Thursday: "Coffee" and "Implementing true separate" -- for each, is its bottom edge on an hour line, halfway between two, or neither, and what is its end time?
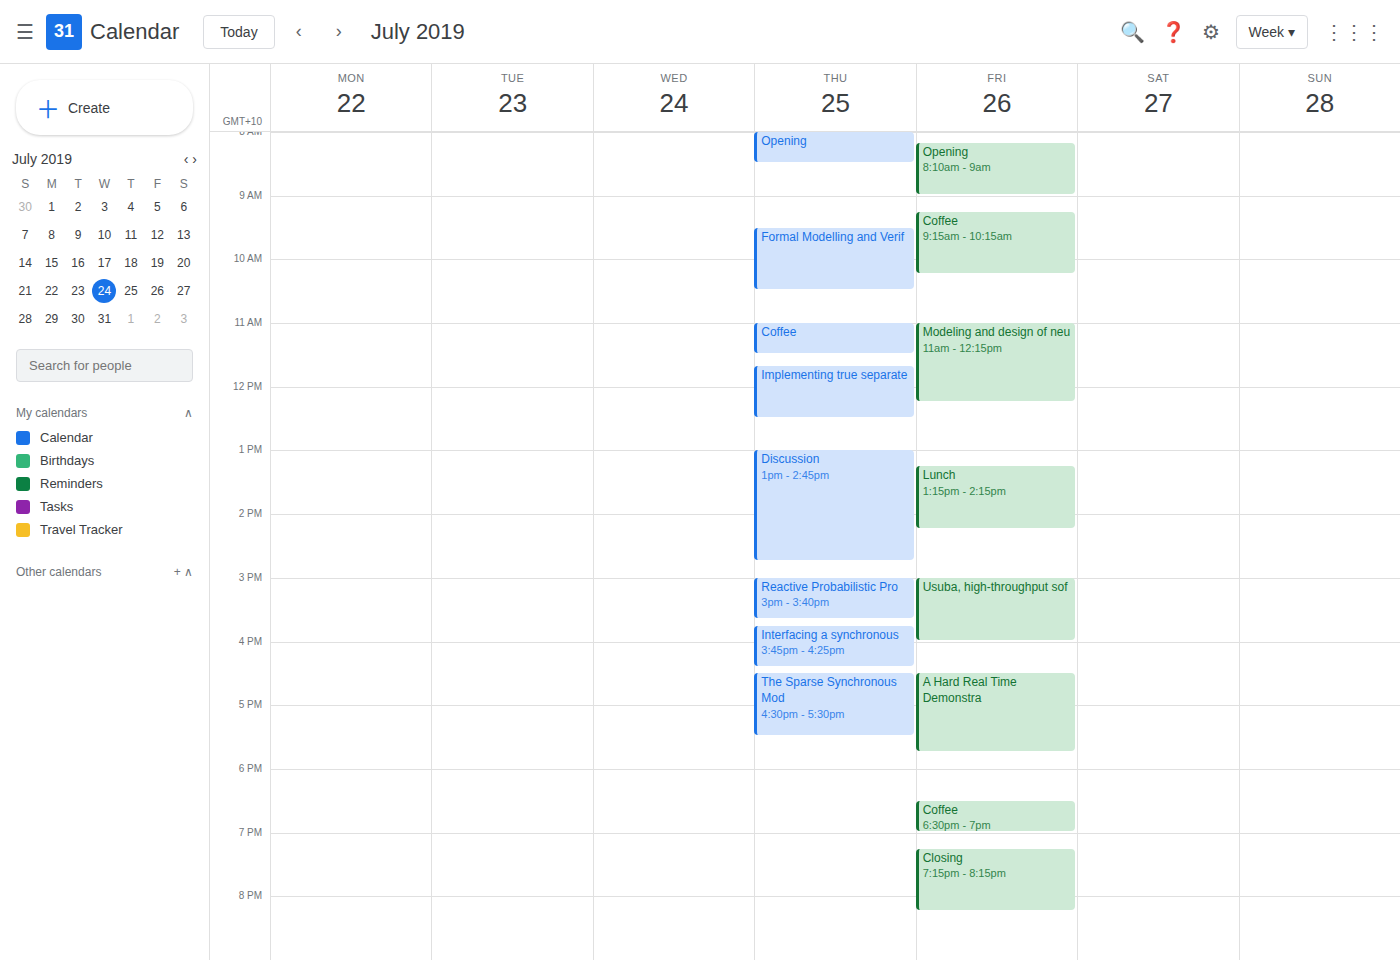
"Coffee": 11:30, halfway between the 11:00 and 12:00 lines. "Implementing true separate": 12:30, halfway between the 12:00 and 13:00 lines.